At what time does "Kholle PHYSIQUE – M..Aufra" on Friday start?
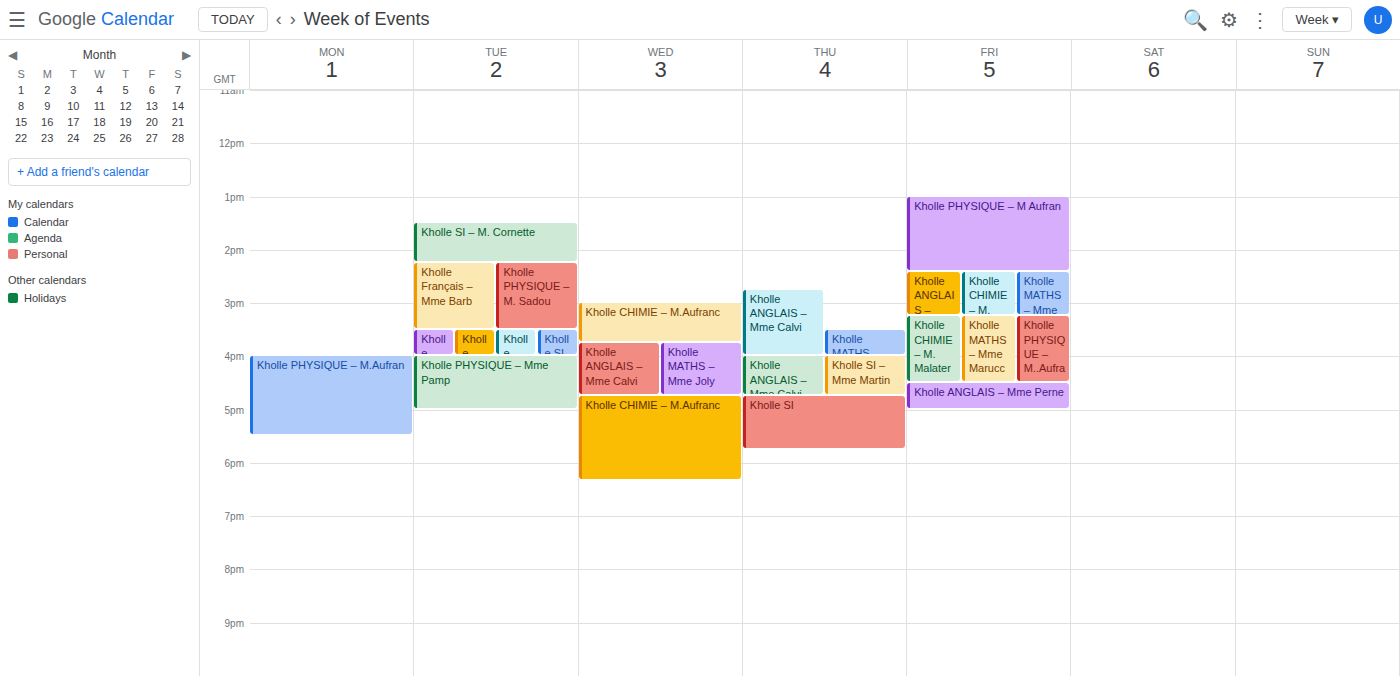
3:15 PM